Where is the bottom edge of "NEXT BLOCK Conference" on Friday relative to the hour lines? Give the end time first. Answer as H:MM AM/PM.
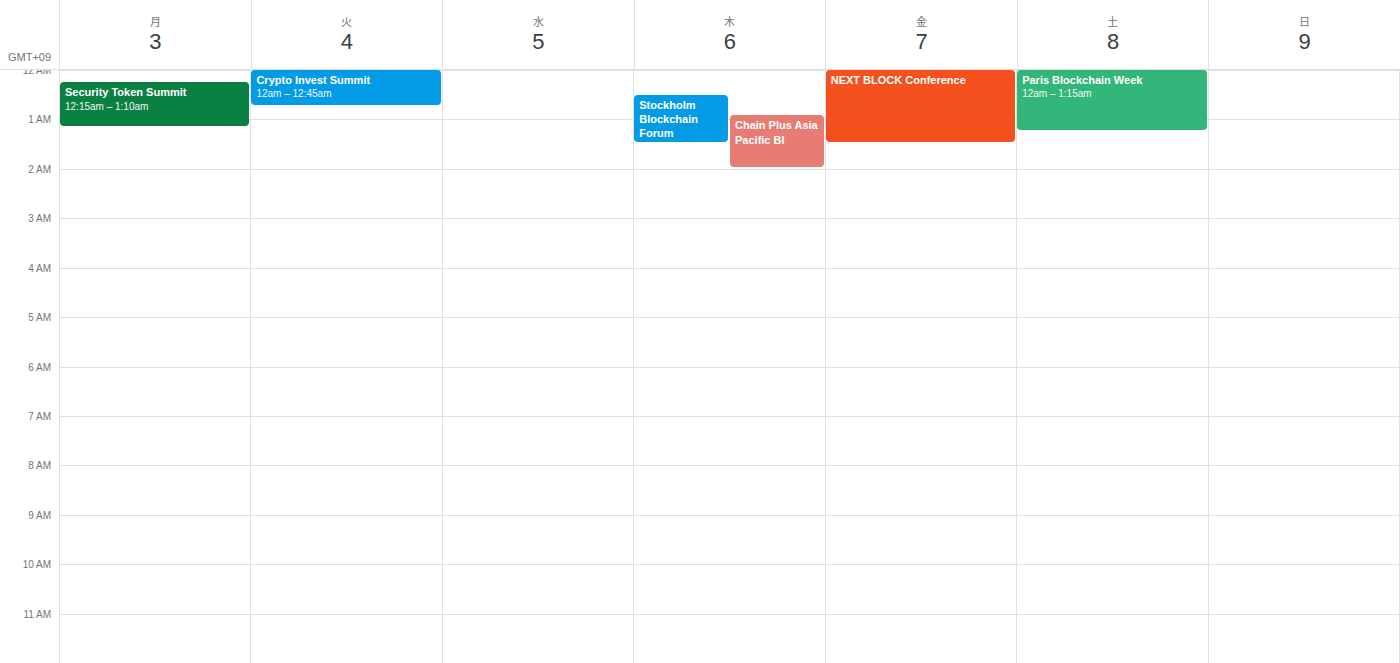
1:30 AM -- halfway between the 1 AM and 2 AM lines.